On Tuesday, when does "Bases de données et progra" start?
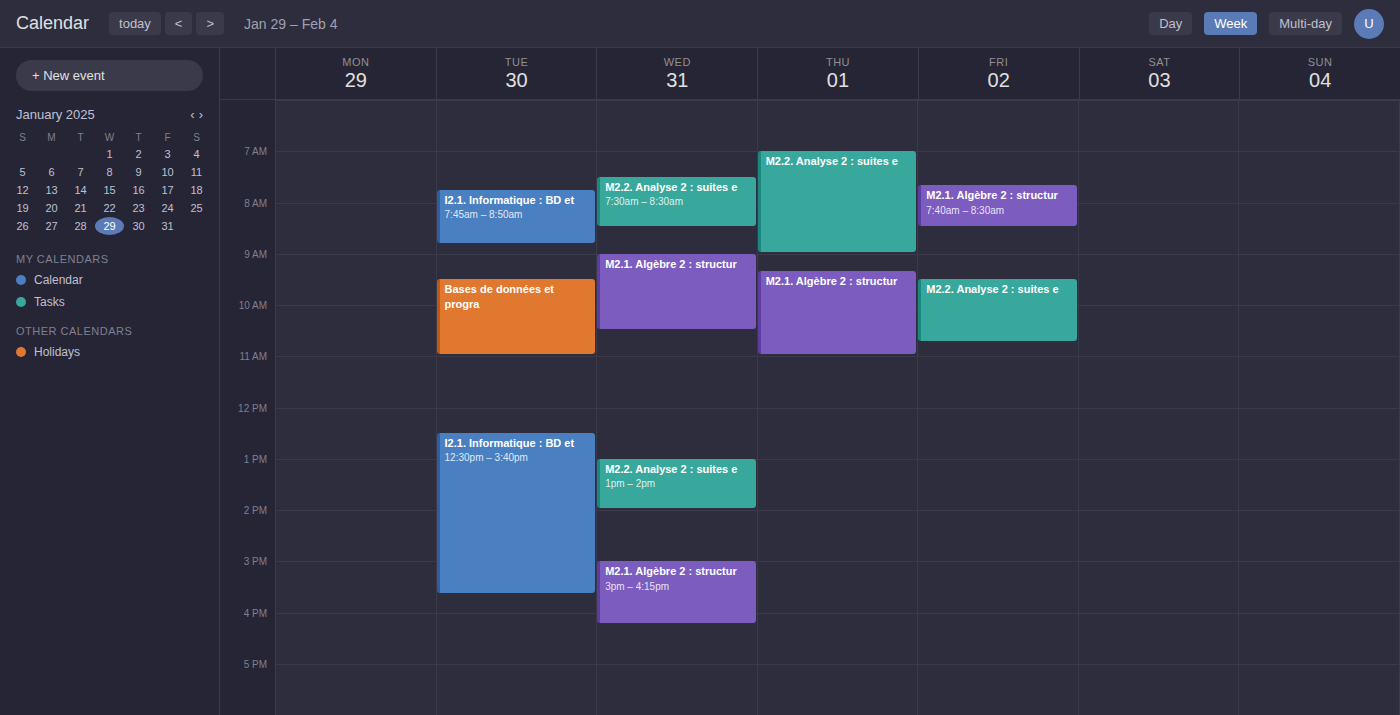
9:30 AM